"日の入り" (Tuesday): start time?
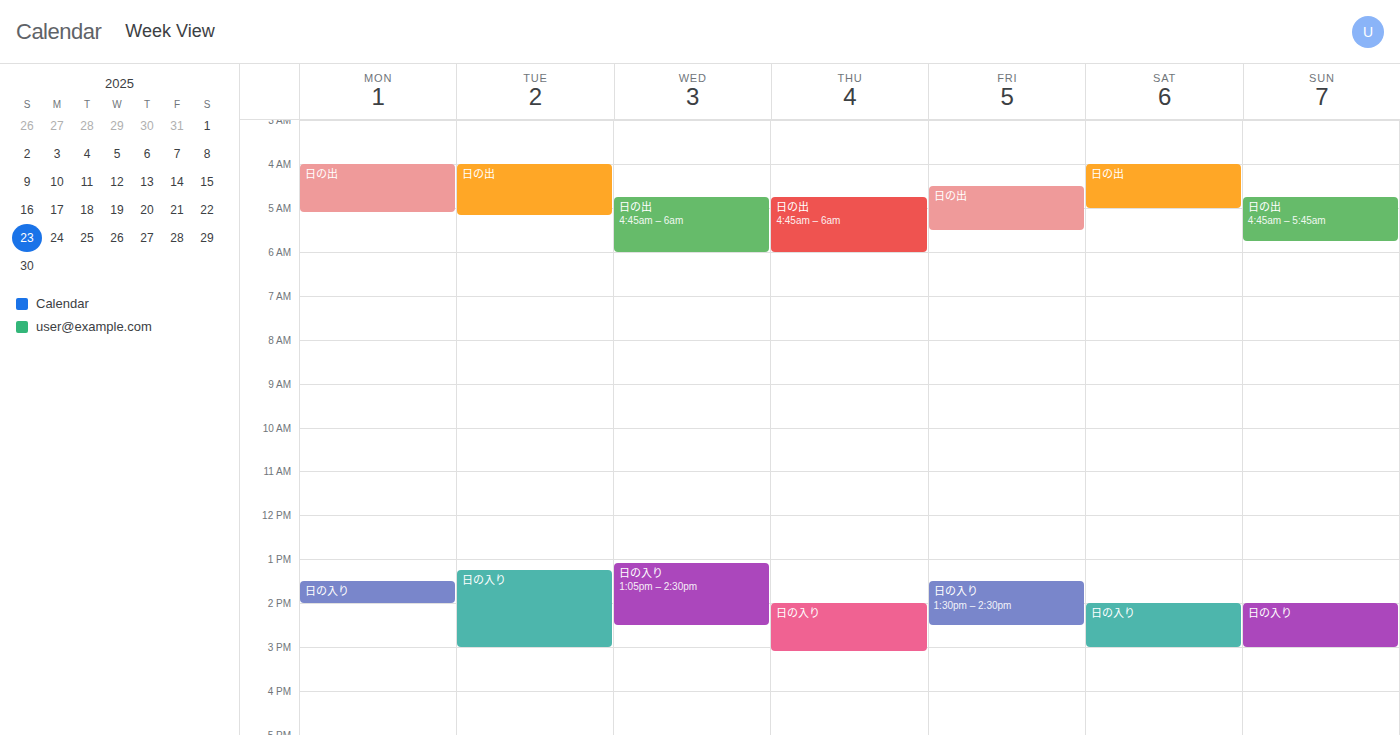
1:15 PM